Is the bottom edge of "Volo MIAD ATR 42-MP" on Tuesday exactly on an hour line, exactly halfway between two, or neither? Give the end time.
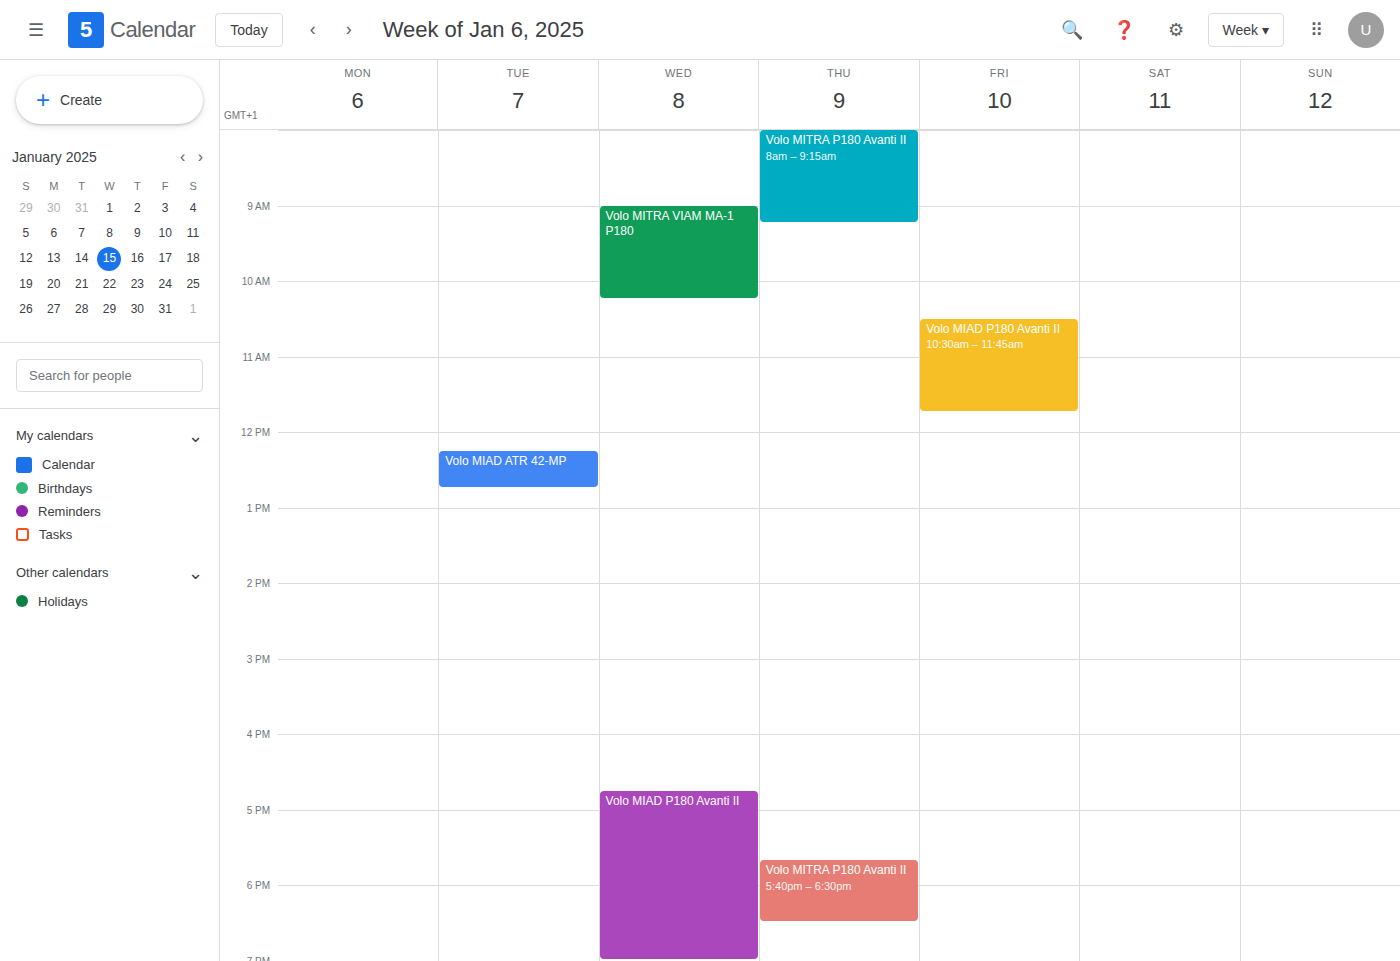
12:45 PM -- neither: three quarters of the way from the 12 PM line to the 1 PM line.